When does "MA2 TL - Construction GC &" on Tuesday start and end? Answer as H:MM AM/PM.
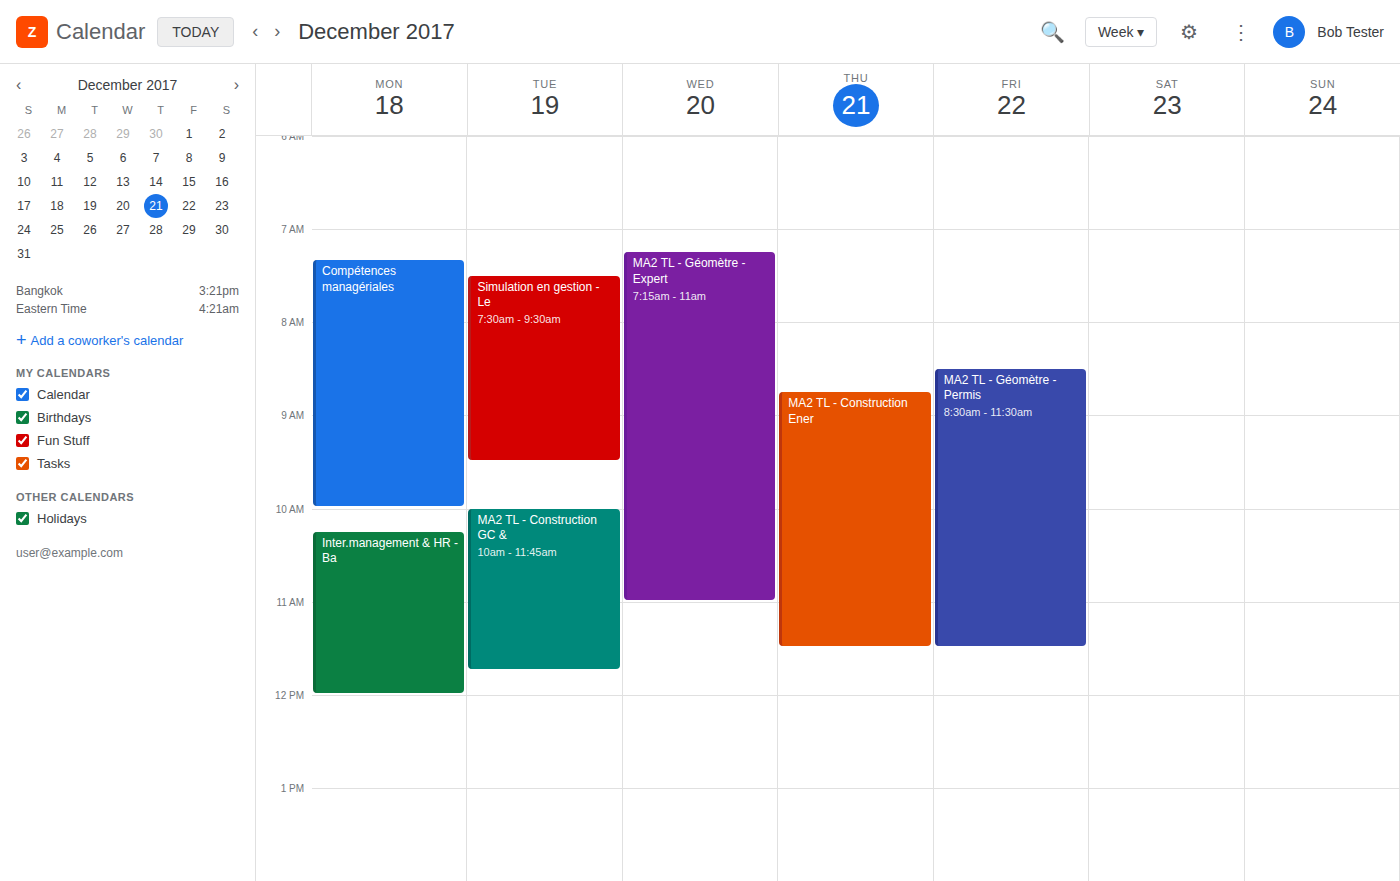
10:00 AM to 11:45 AM